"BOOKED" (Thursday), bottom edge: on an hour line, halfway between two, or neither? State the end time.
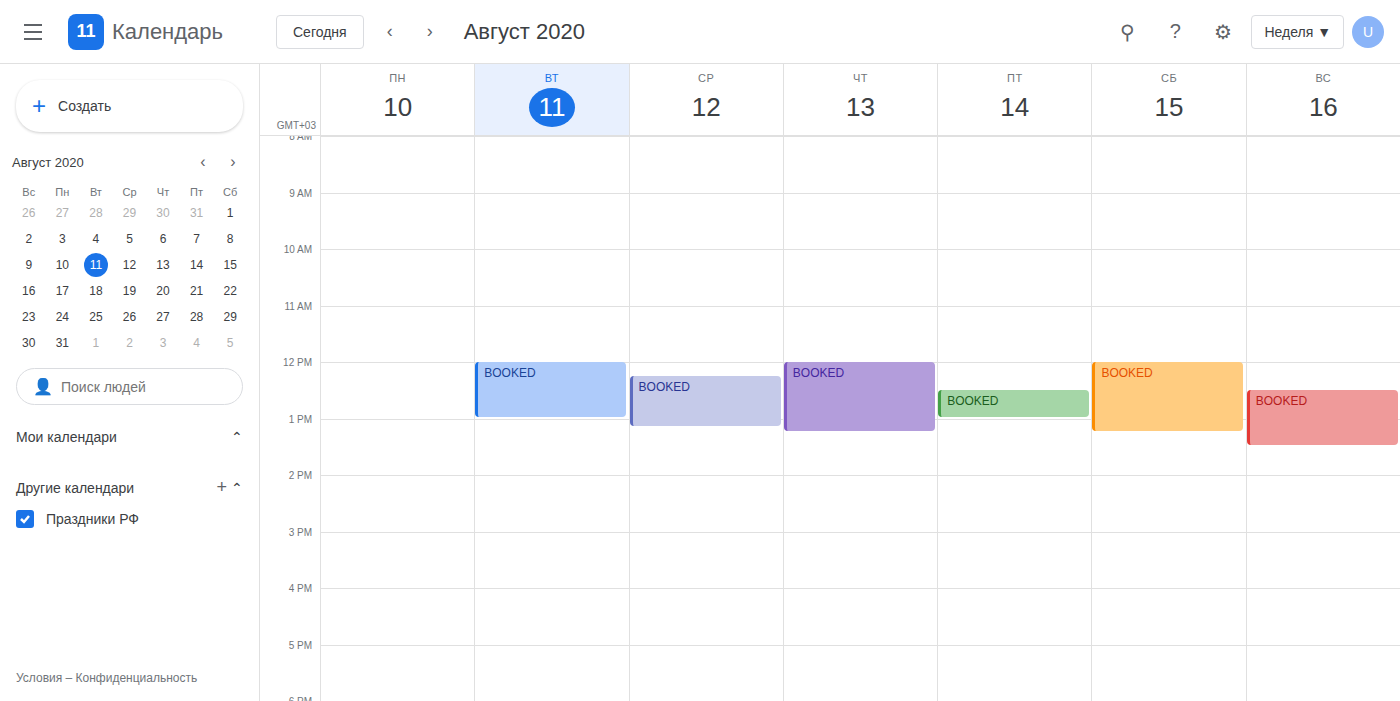
1:15 PM -- neither: a quarter of the way from the 1 PM line to the 2 PM line.